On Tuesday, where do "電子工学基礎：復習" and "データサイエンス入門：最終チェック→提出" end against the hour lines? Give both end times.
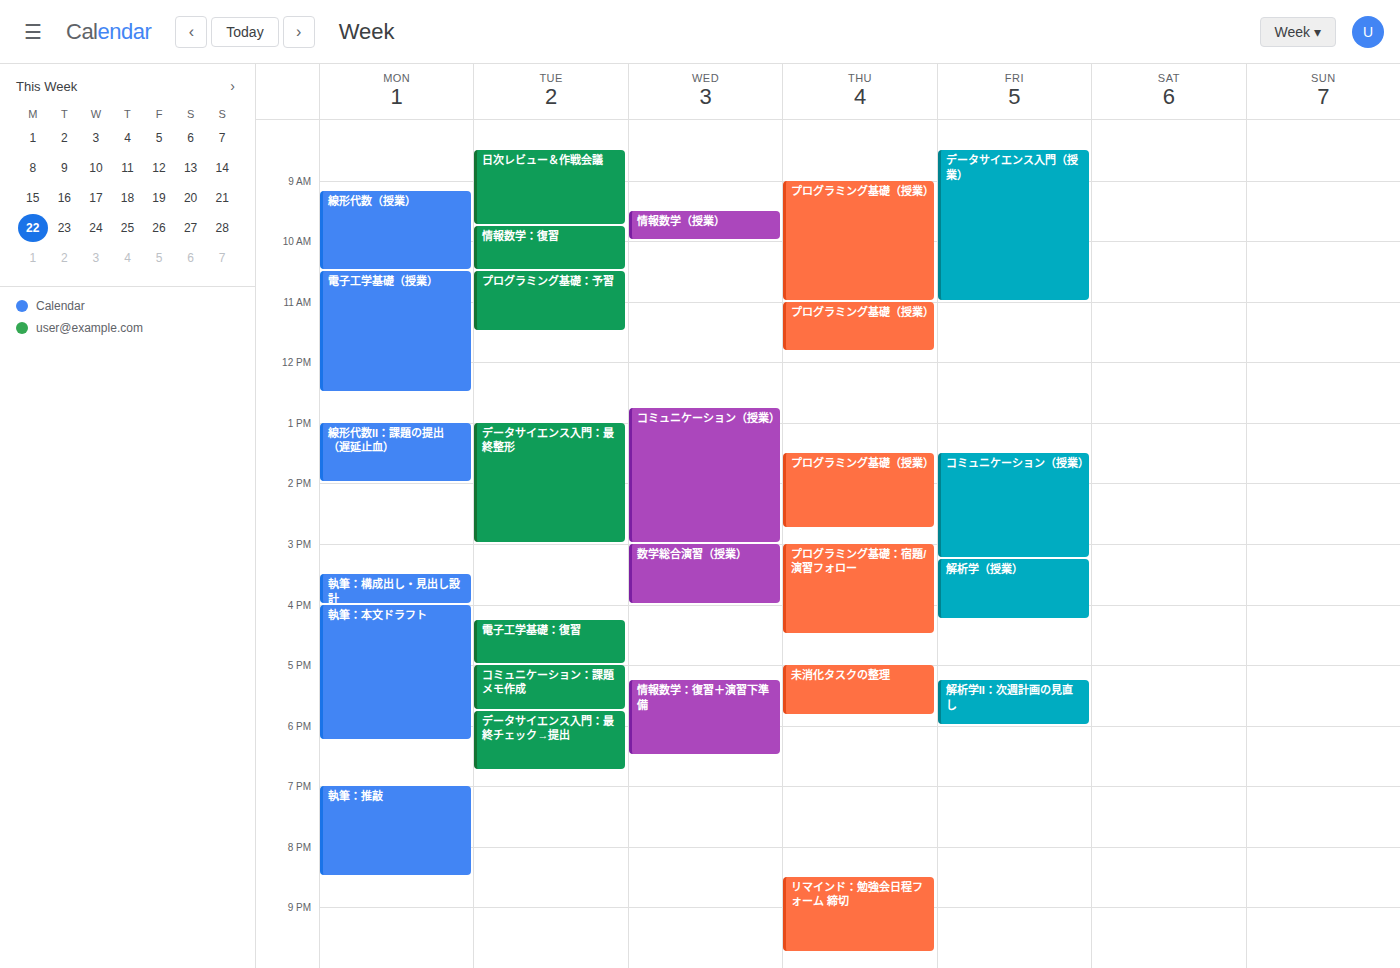
"電子工学基礎：復習": 5:00 PM, exactly on the 5 PM line. "データサイエンス入門：最終チェック→提出": 6:45 PM, neither: three quarters of the way from the 6 PM line to the 7 PM line.